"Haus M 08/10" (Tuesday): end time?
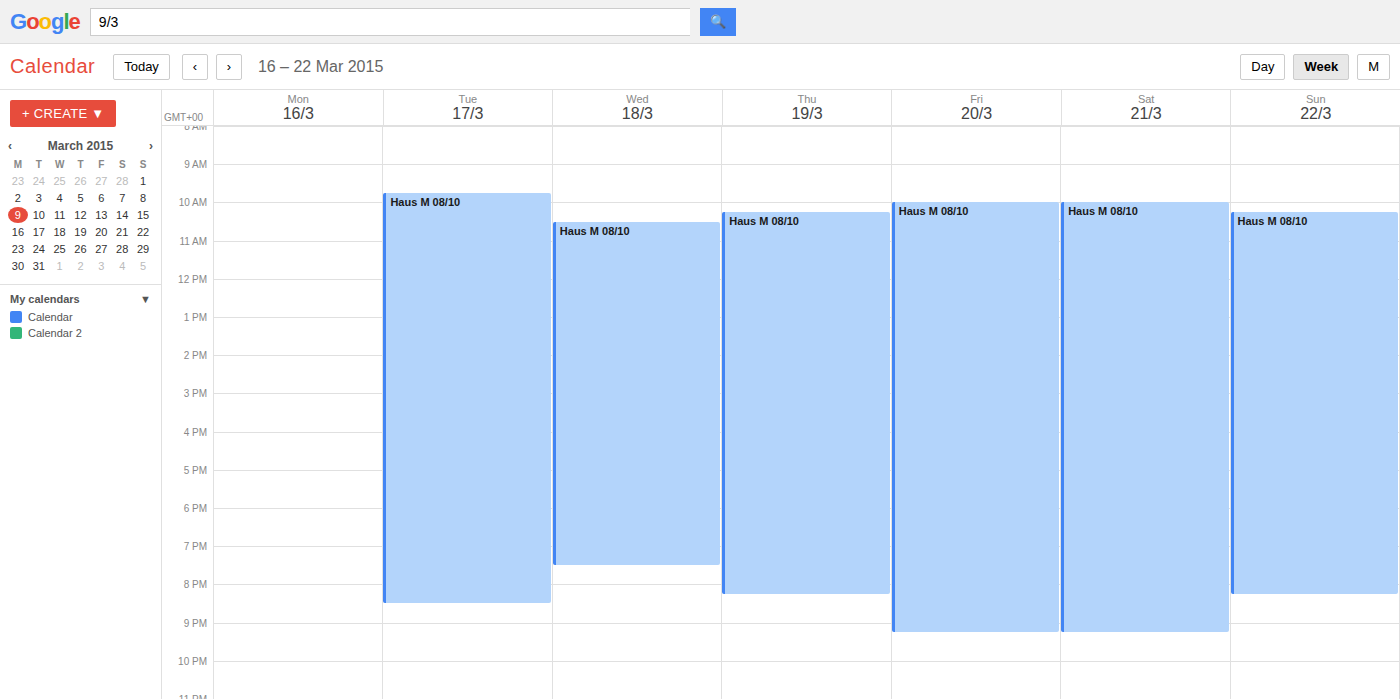
8:30 PM